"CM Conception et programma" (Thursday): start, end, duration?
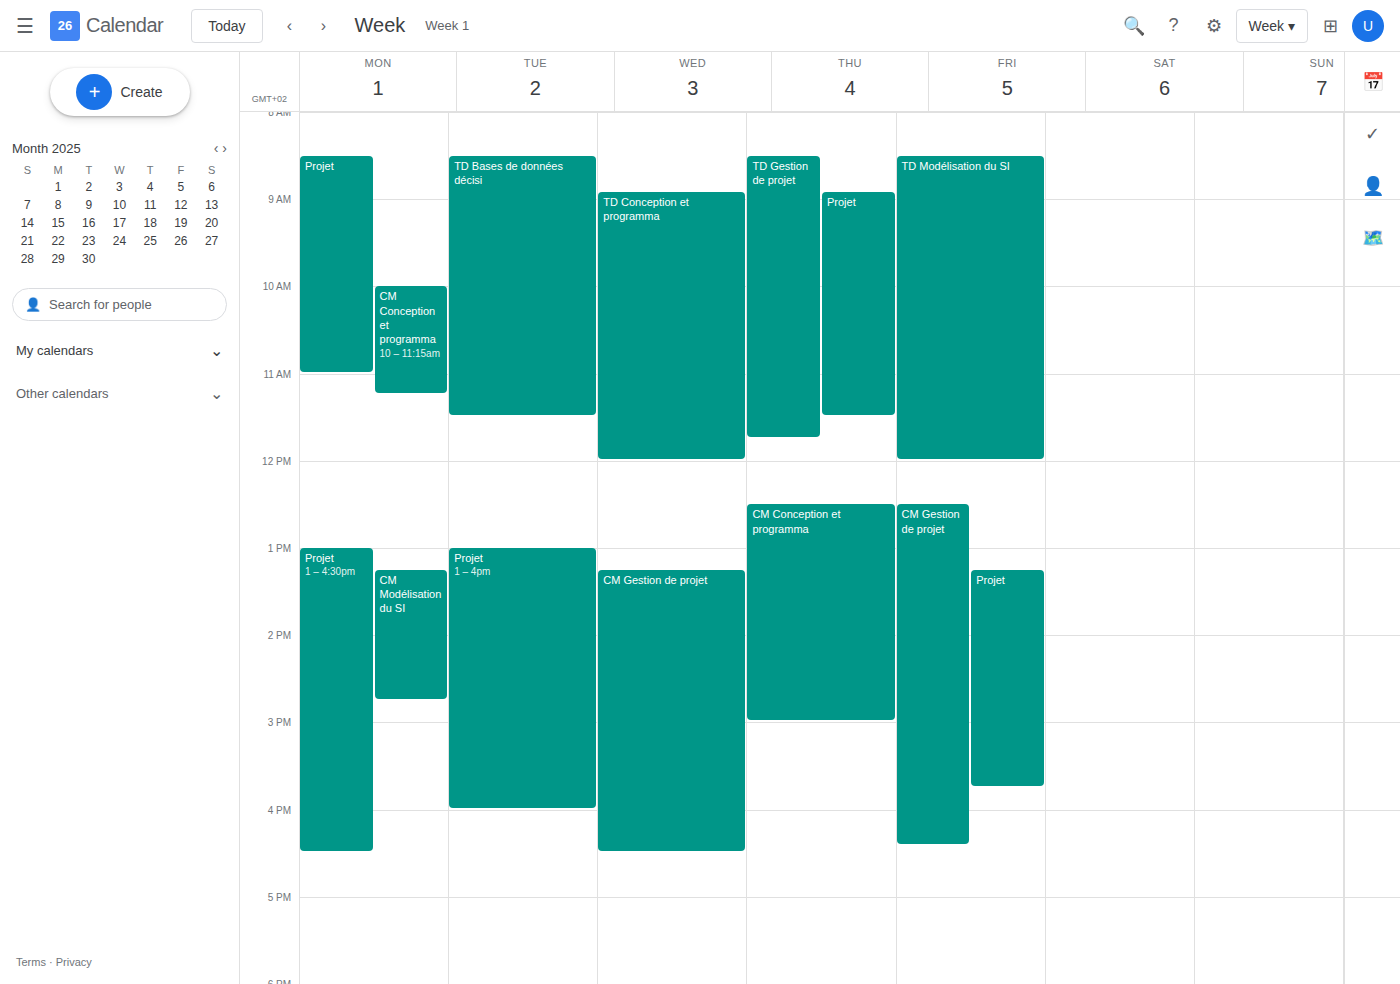
12:30 to 15:00, 2 hours 30 minutes